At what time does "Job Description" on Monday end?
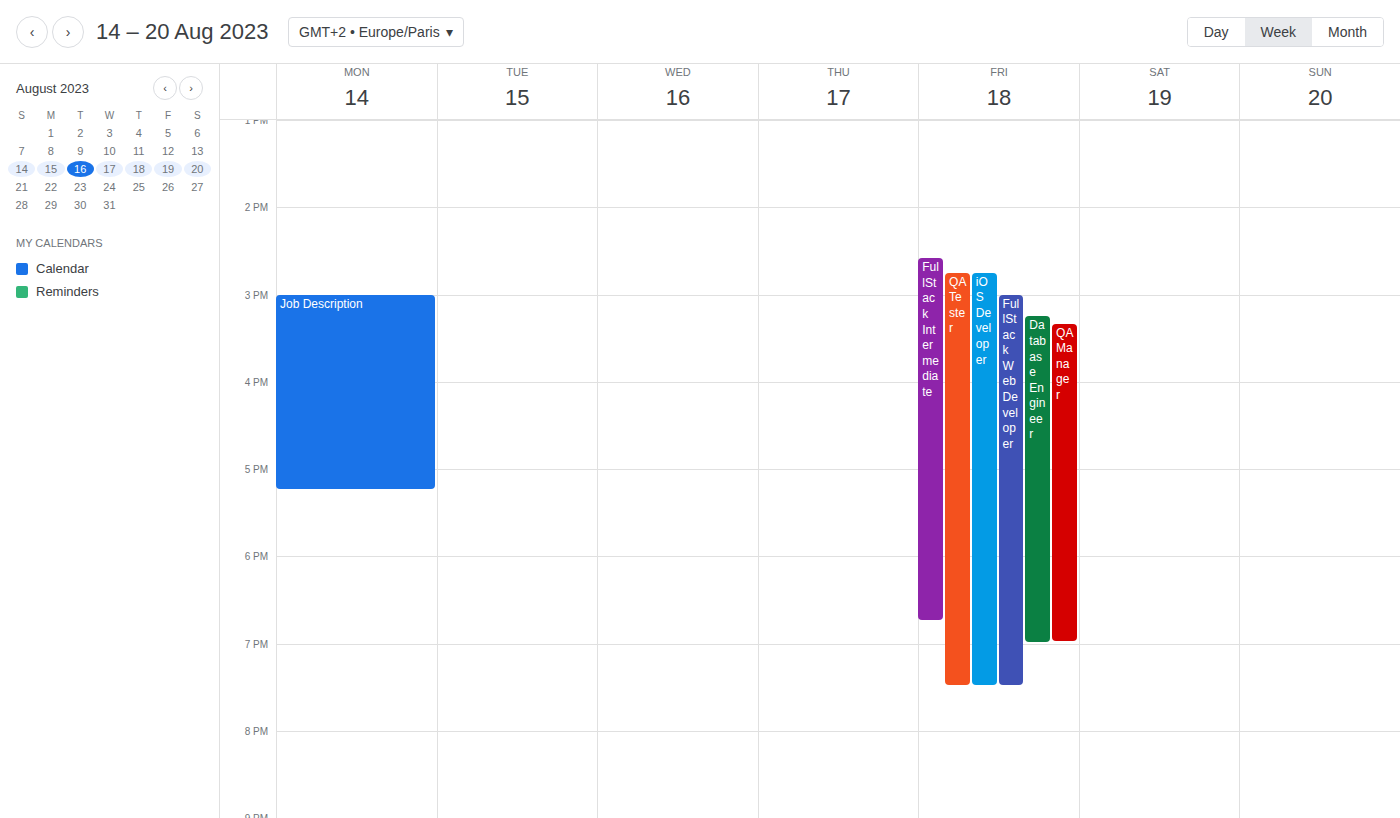
5:15 PM